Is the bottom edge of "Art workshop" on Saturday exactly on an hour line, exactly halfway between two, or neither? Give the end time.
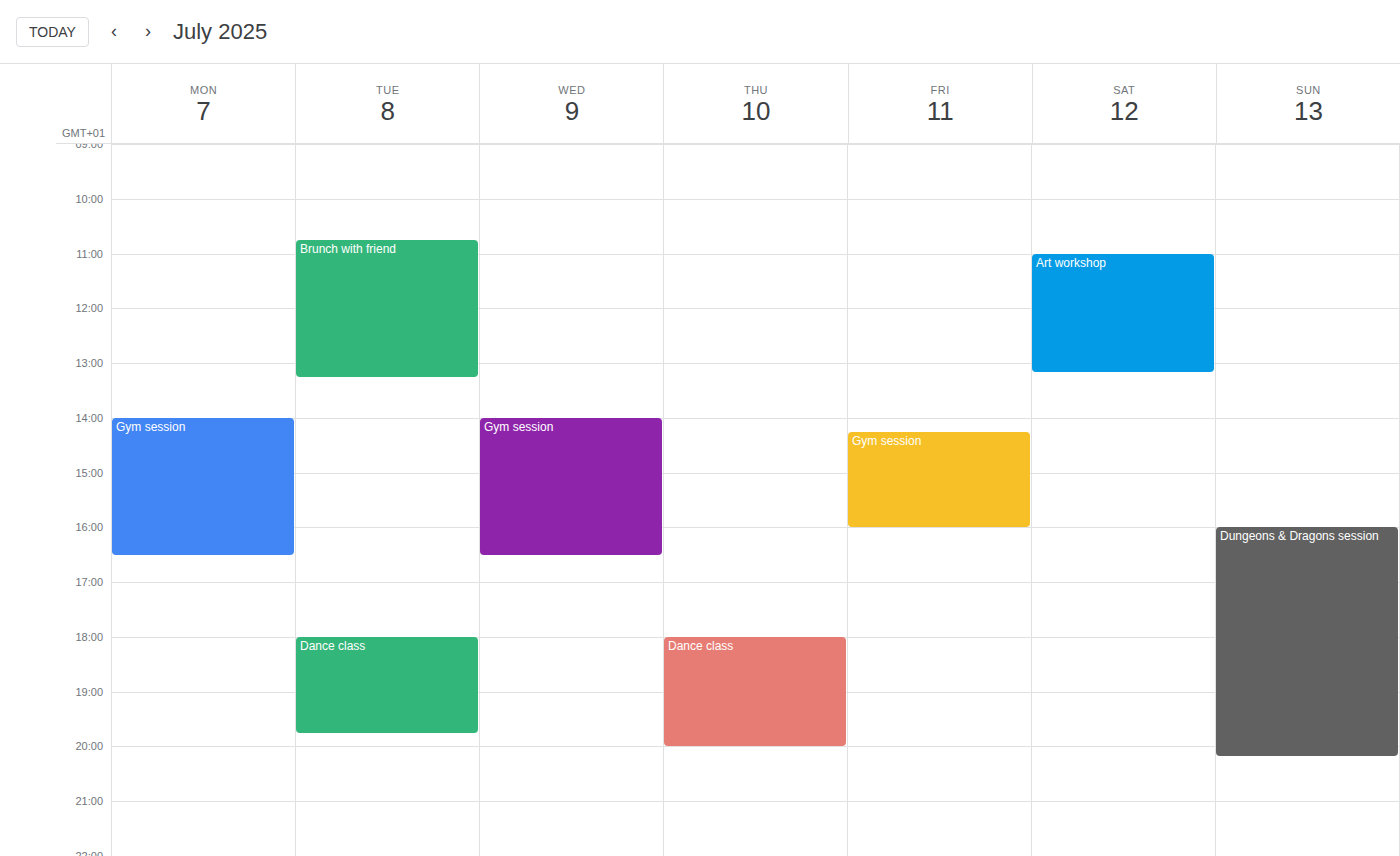
13:10 -- neither: 10 minutes below the 13:00 line and 50 minutes above the 14:00 line.